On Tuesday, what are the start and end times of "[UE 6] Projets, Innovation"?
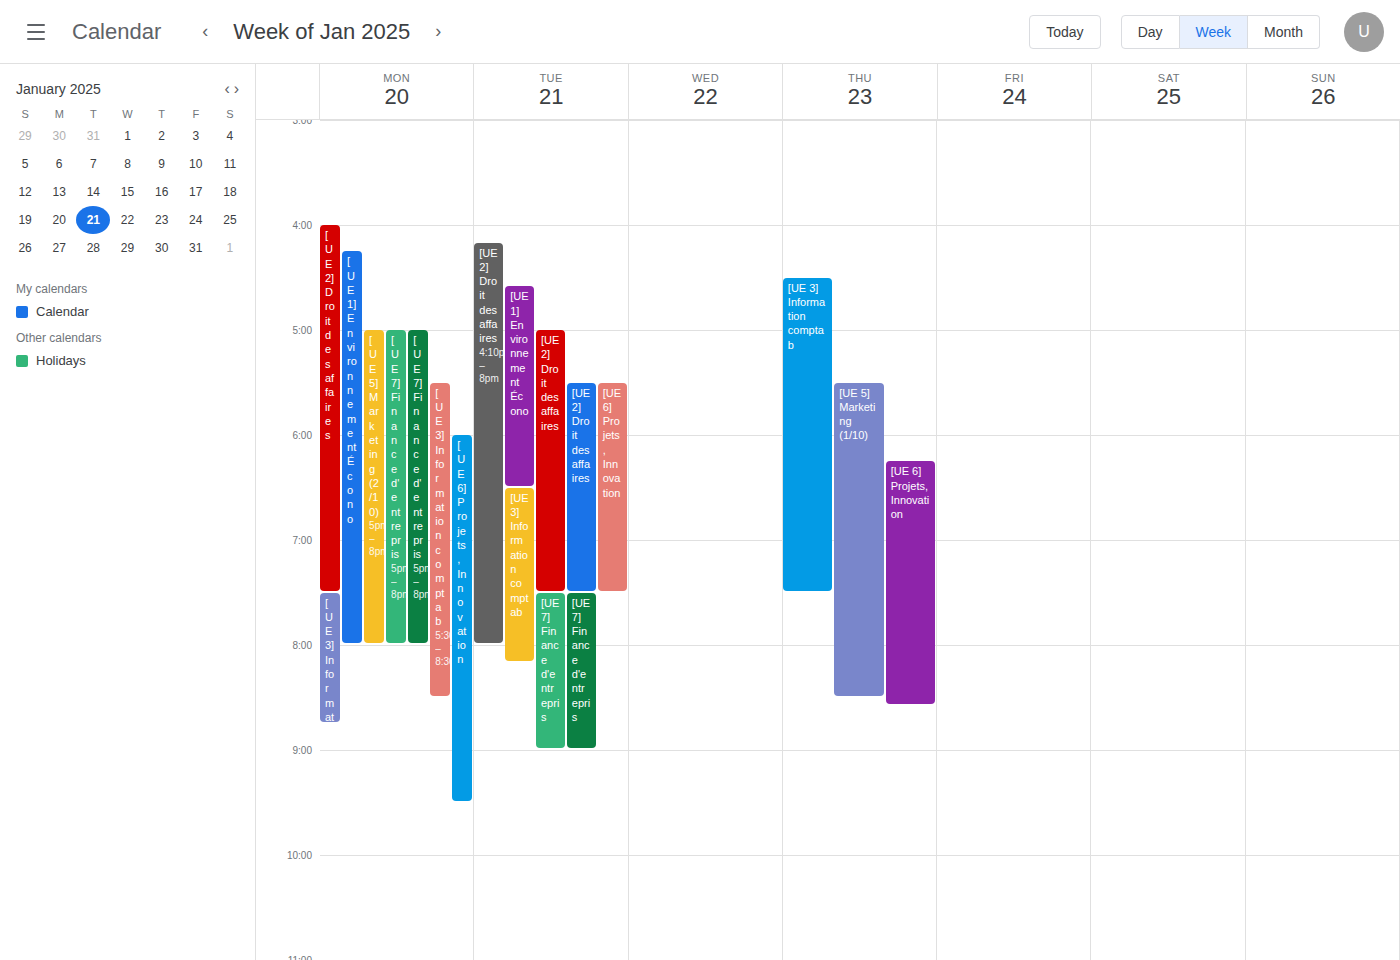
5:30 PM to 7:30 PM